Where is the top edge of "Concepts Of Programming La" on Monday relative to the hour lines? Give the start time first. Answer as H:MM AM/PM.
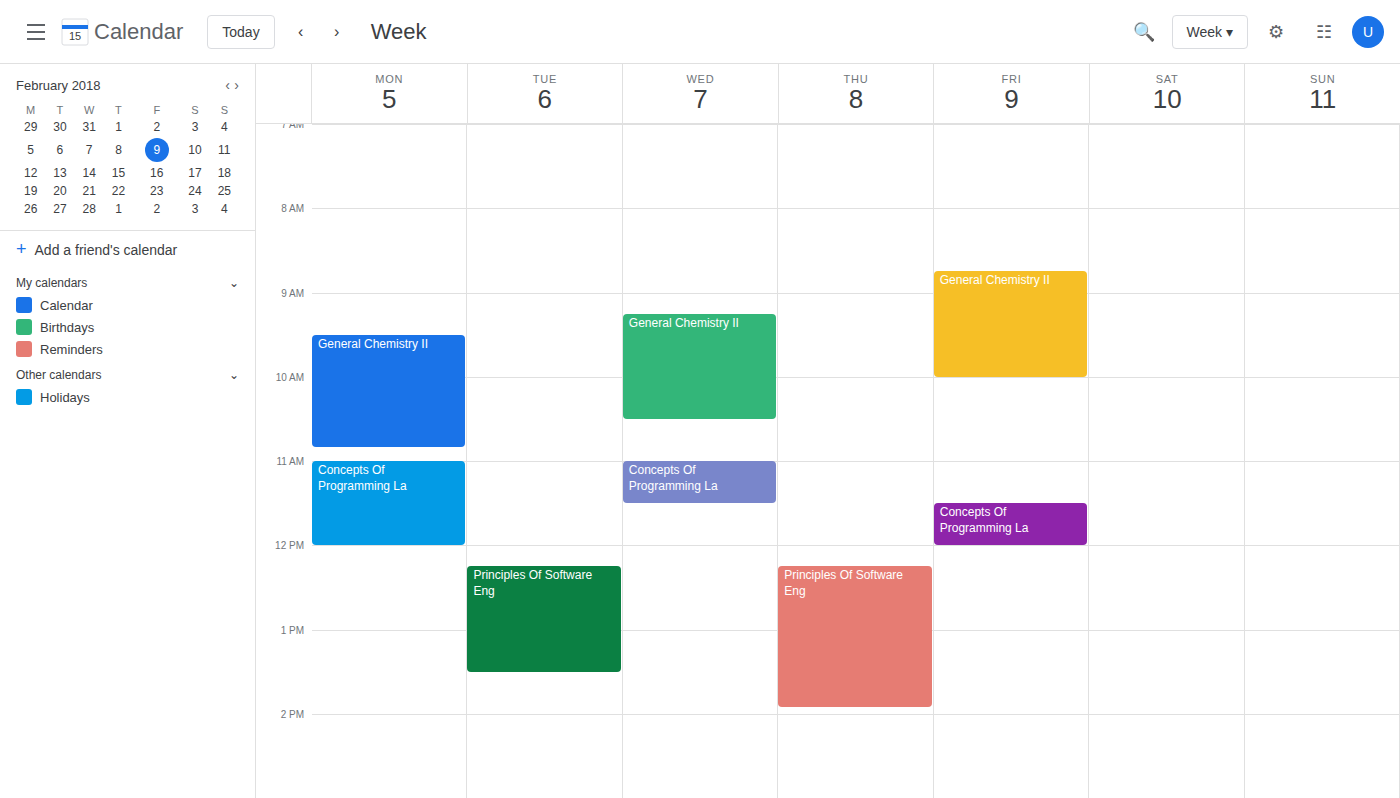
11:00 AM -- exactly on the 11 AM line.